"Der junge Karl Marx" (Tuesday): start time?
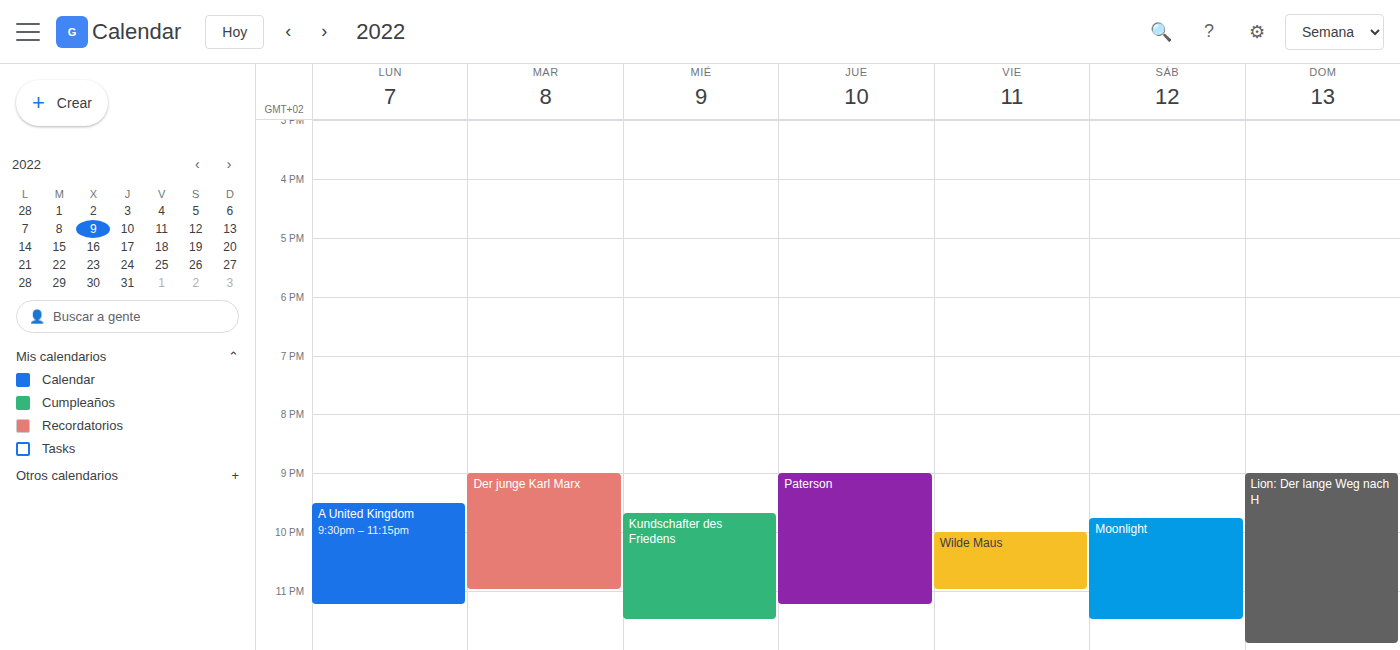
9:00 PM